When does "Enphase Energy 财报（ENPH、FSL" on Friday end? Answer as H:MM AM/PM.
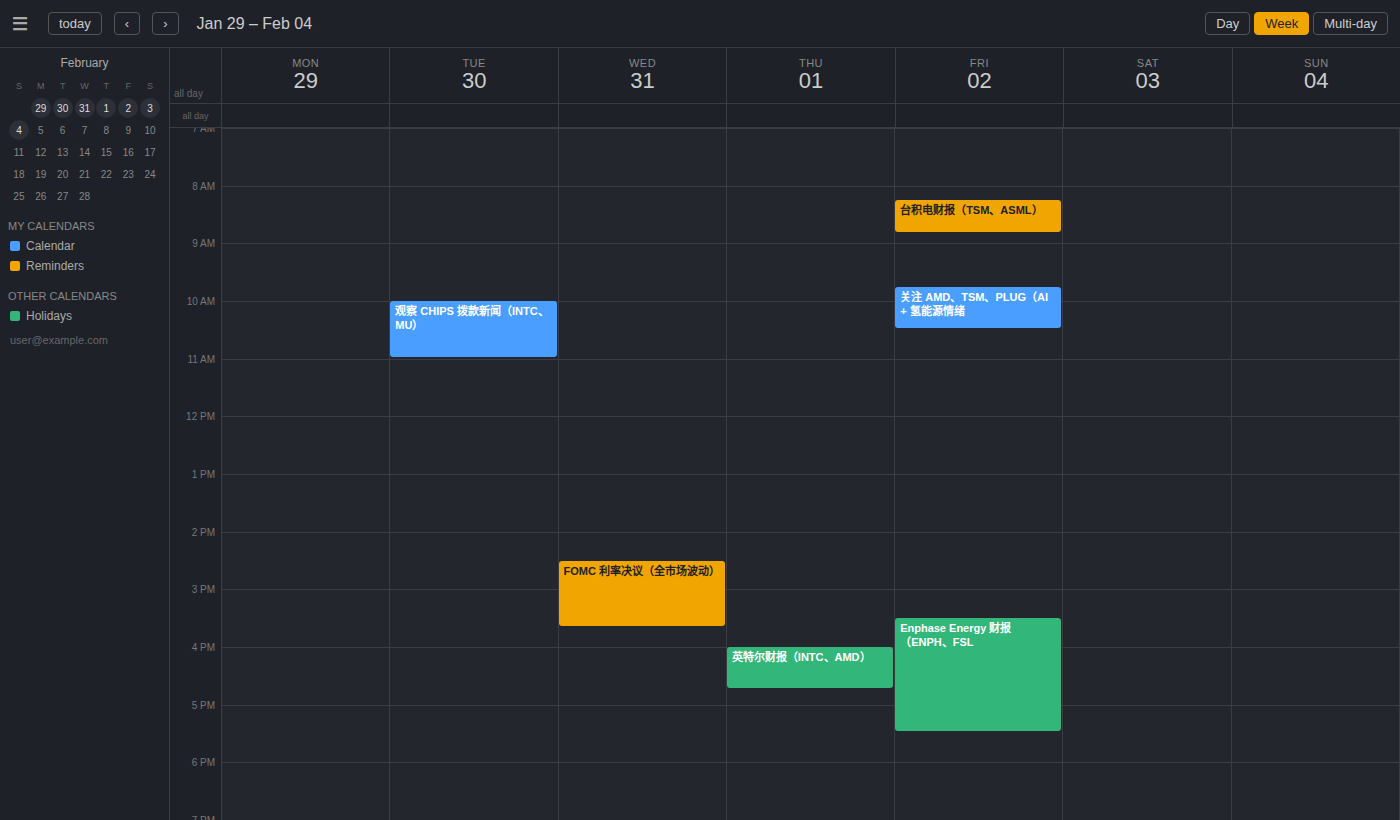
5:30 PM